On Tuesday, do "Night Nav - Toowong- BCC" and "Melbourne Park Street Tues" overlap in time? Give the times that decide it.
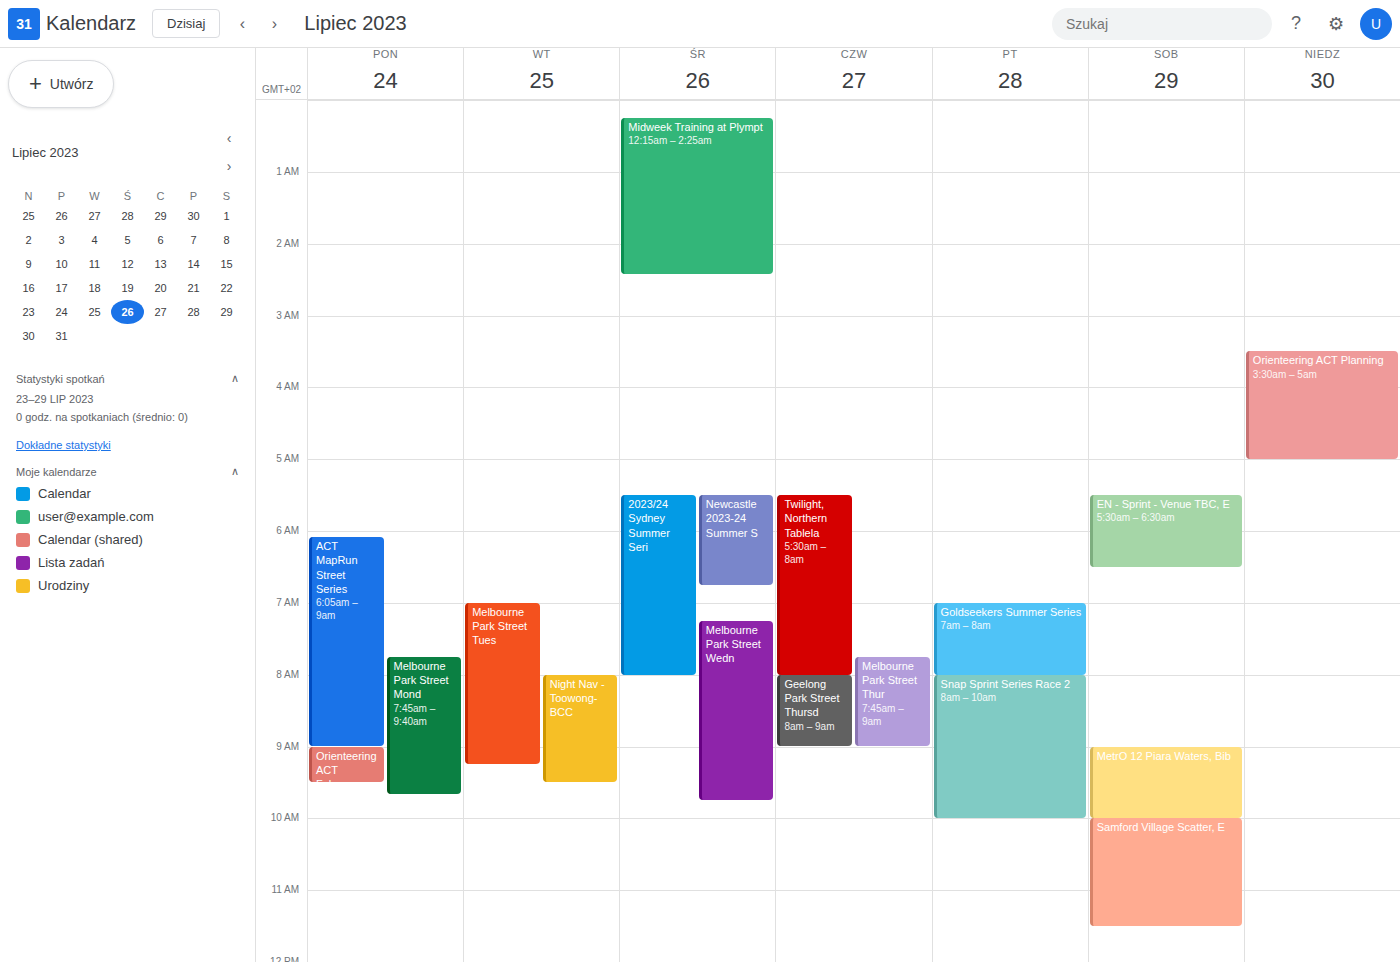
"Night Nav - Toowong- BCC" starts at 08:00, before "Melbourne Park Street Tues" ends at 09:15 -- they overlap.